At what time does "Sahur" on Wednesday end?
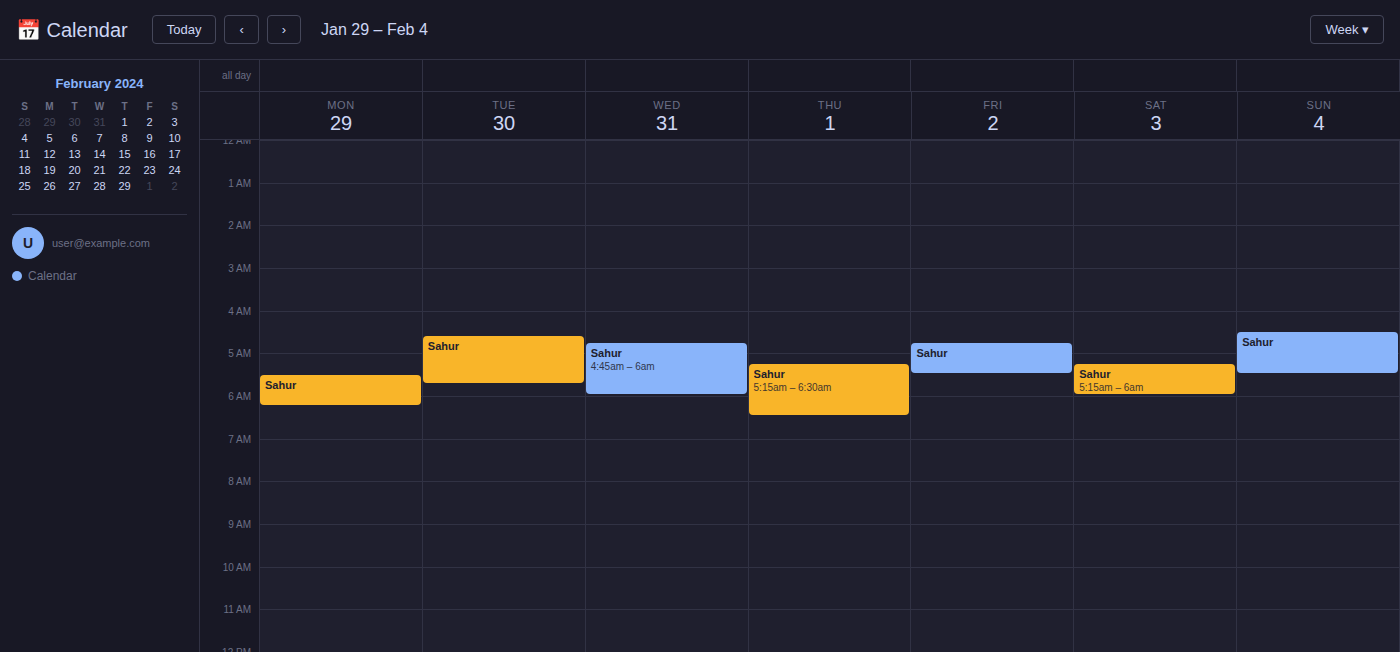
6:00 AM